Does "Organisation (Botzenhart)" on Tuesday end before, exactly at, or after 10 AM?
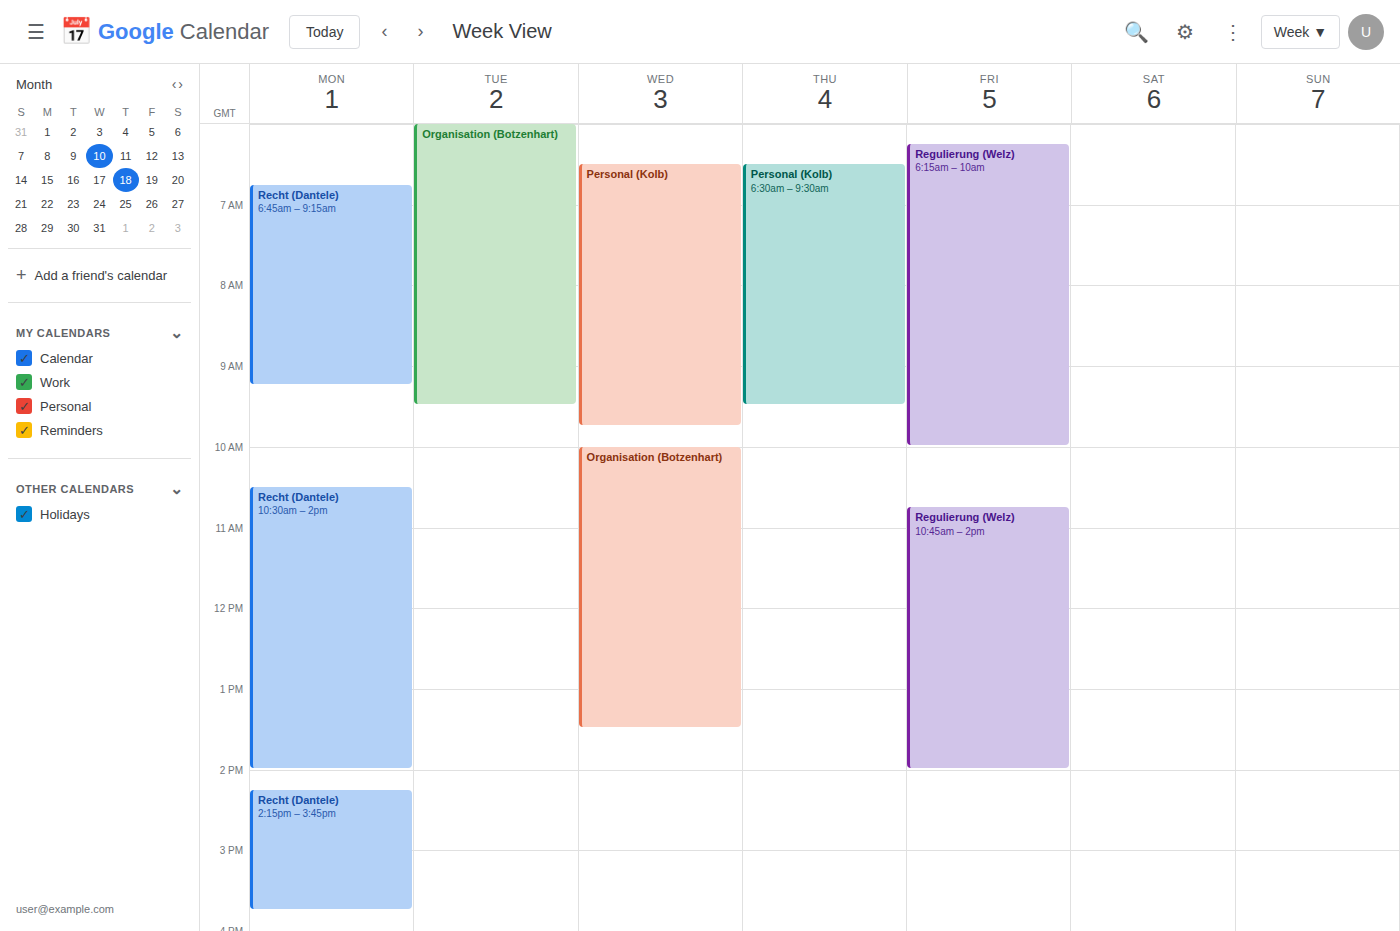
9:30 AM -- before 10 AM, 30 minutes above the 10 AM line.